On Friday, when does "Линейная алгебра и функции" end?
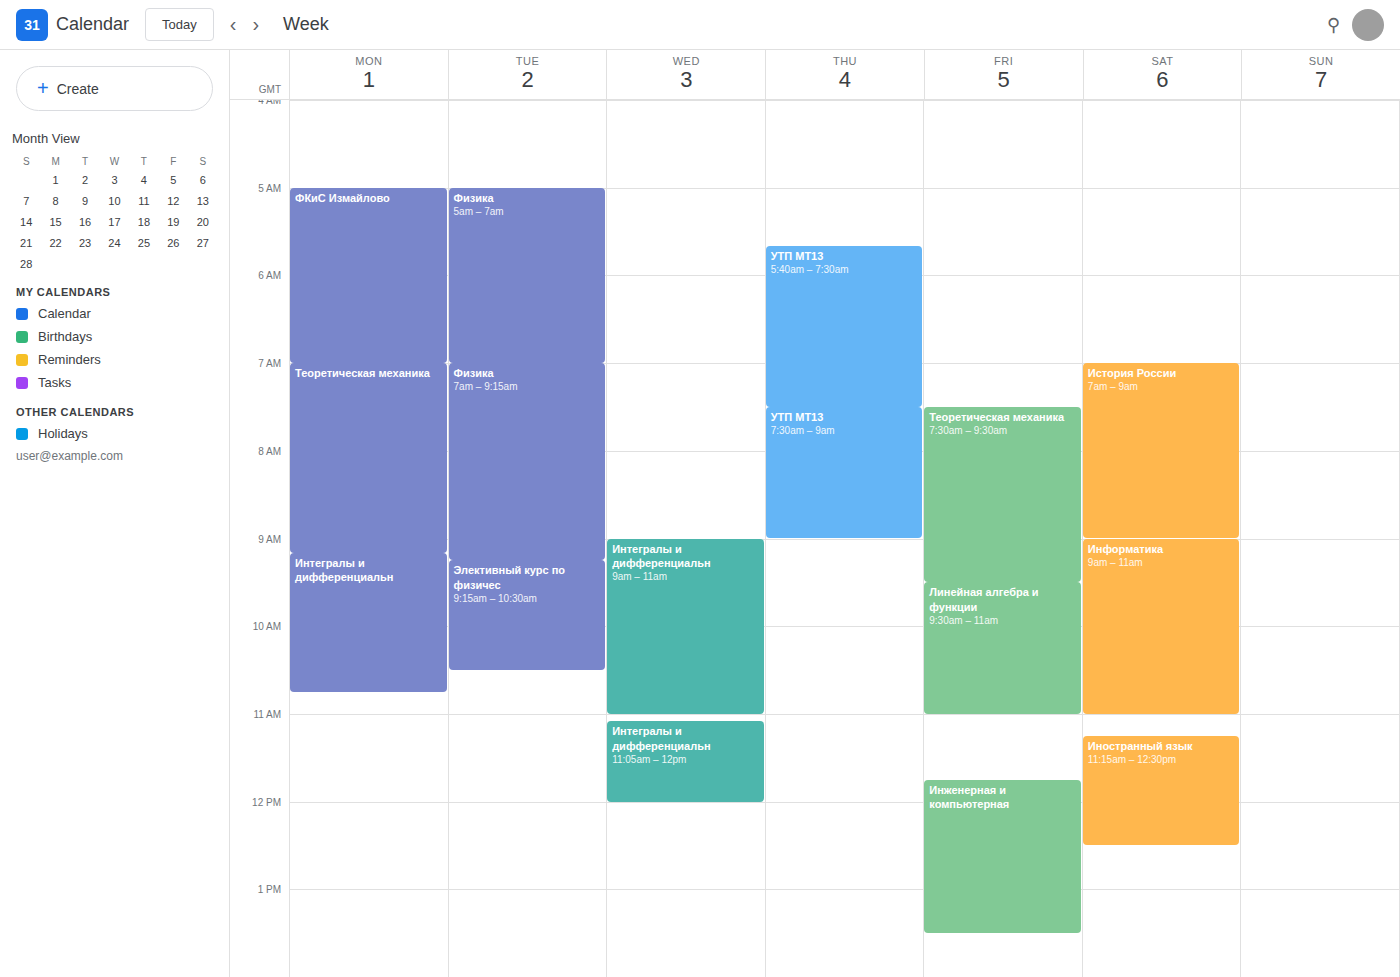
11:00 AM